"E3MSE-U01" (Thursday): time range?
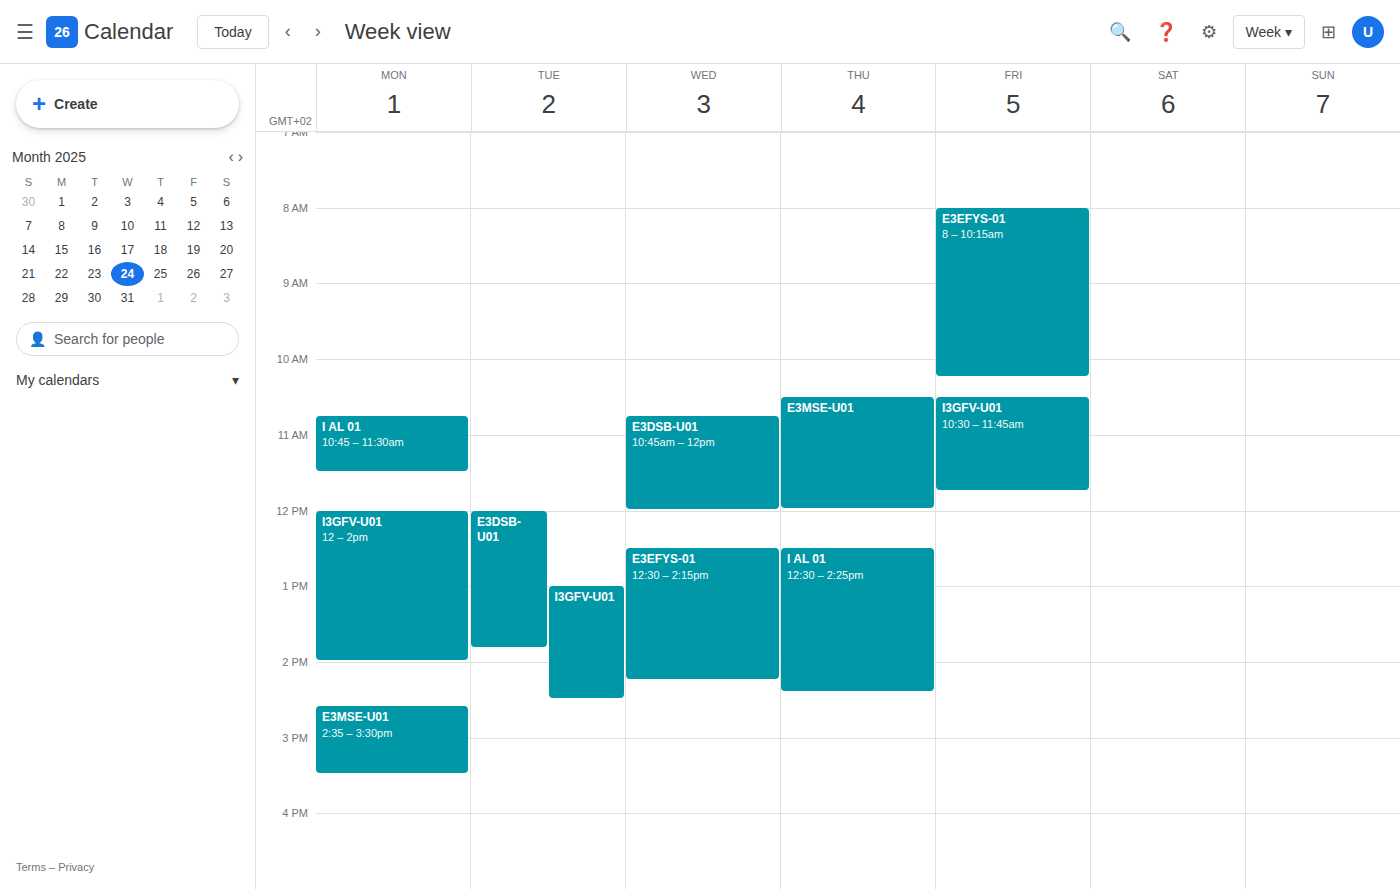
10:30 AM to 12:00 PM